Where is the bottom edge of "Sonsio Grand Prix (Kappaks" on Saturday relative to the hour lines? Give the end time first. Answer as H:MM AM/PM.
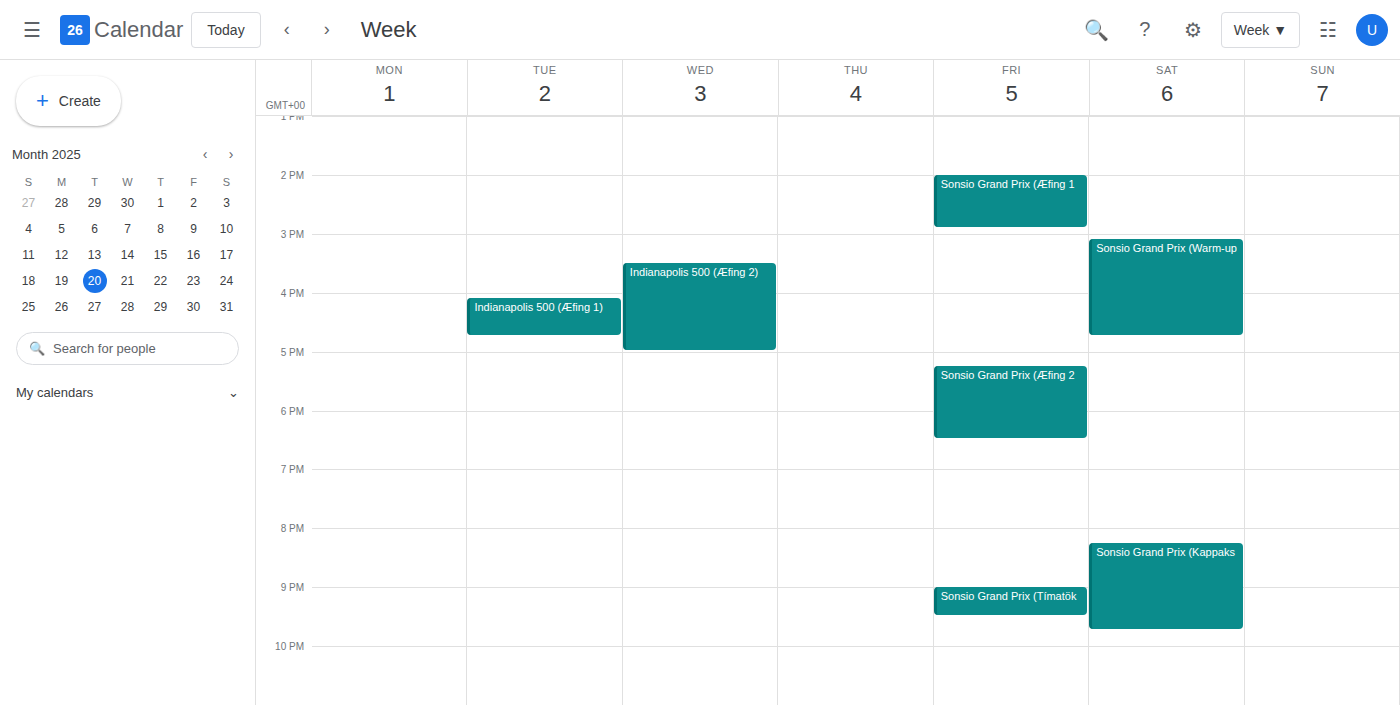
9:45 PM -- neither: three quarters of the way from the 9 PM line to the 10 PM line.